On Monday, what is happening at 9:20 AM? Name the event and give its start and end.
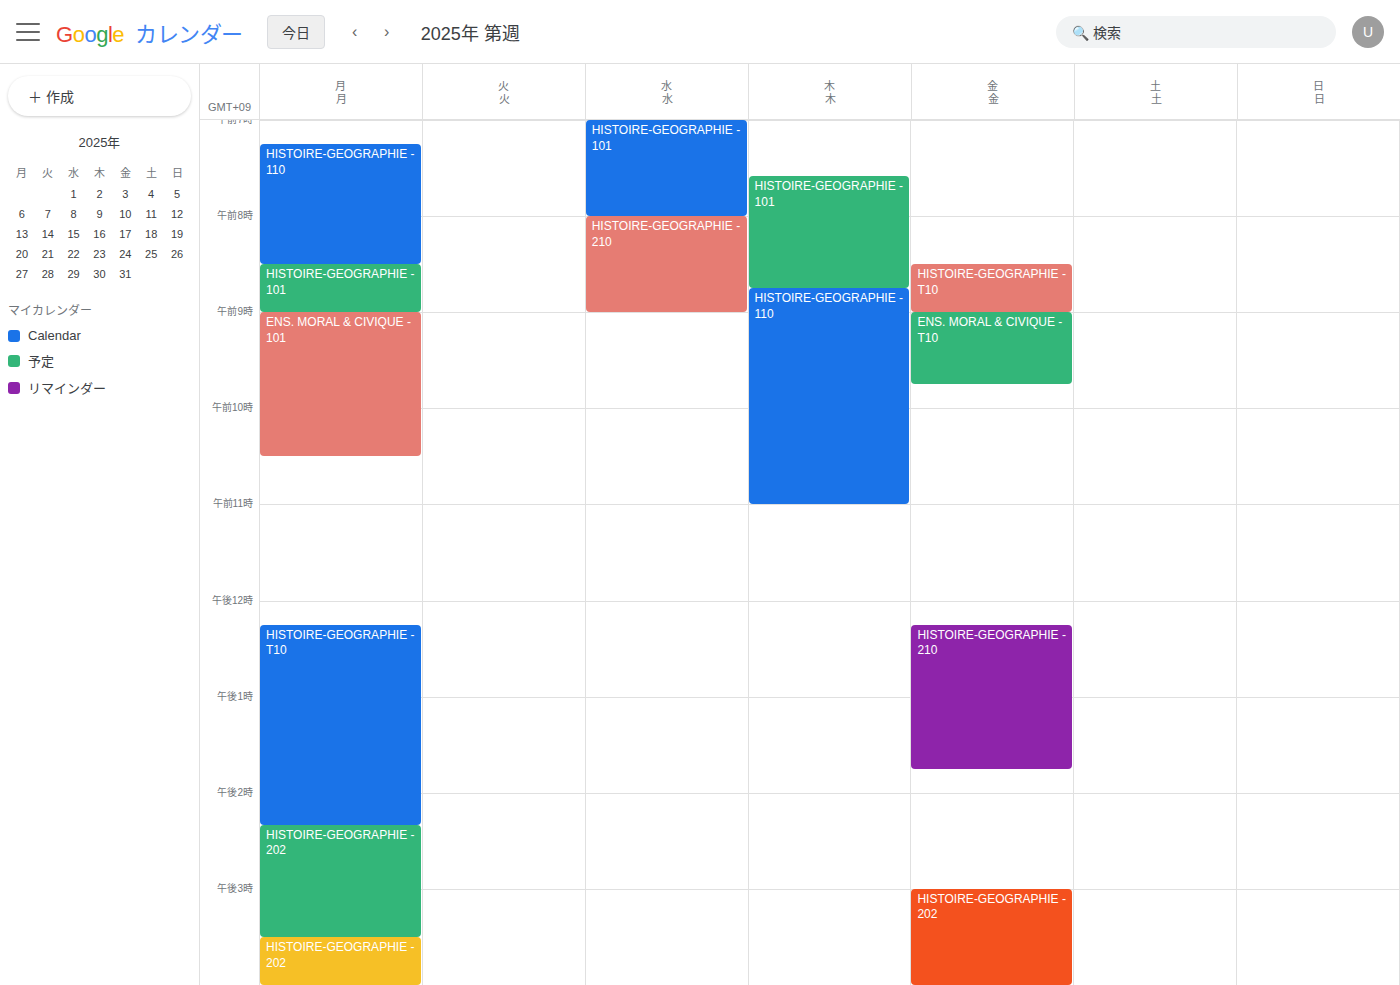
"ENS. MORAL & CIVIQUE - 101", 9:00 AM to 10:30 AM